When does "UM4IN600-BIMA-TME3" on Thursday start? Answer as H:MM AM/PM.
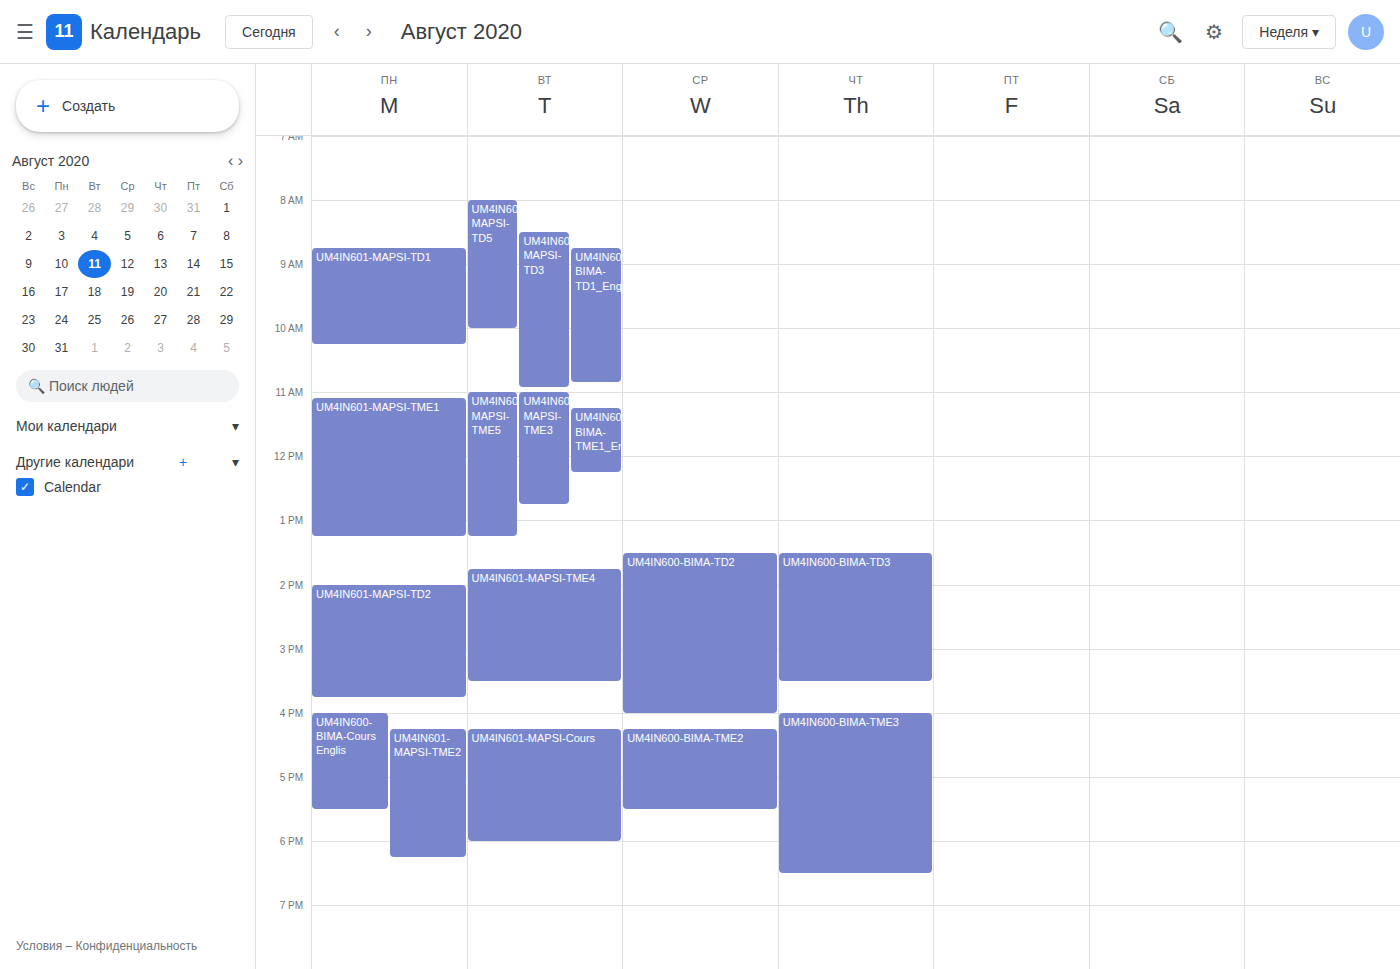
4:00 PM